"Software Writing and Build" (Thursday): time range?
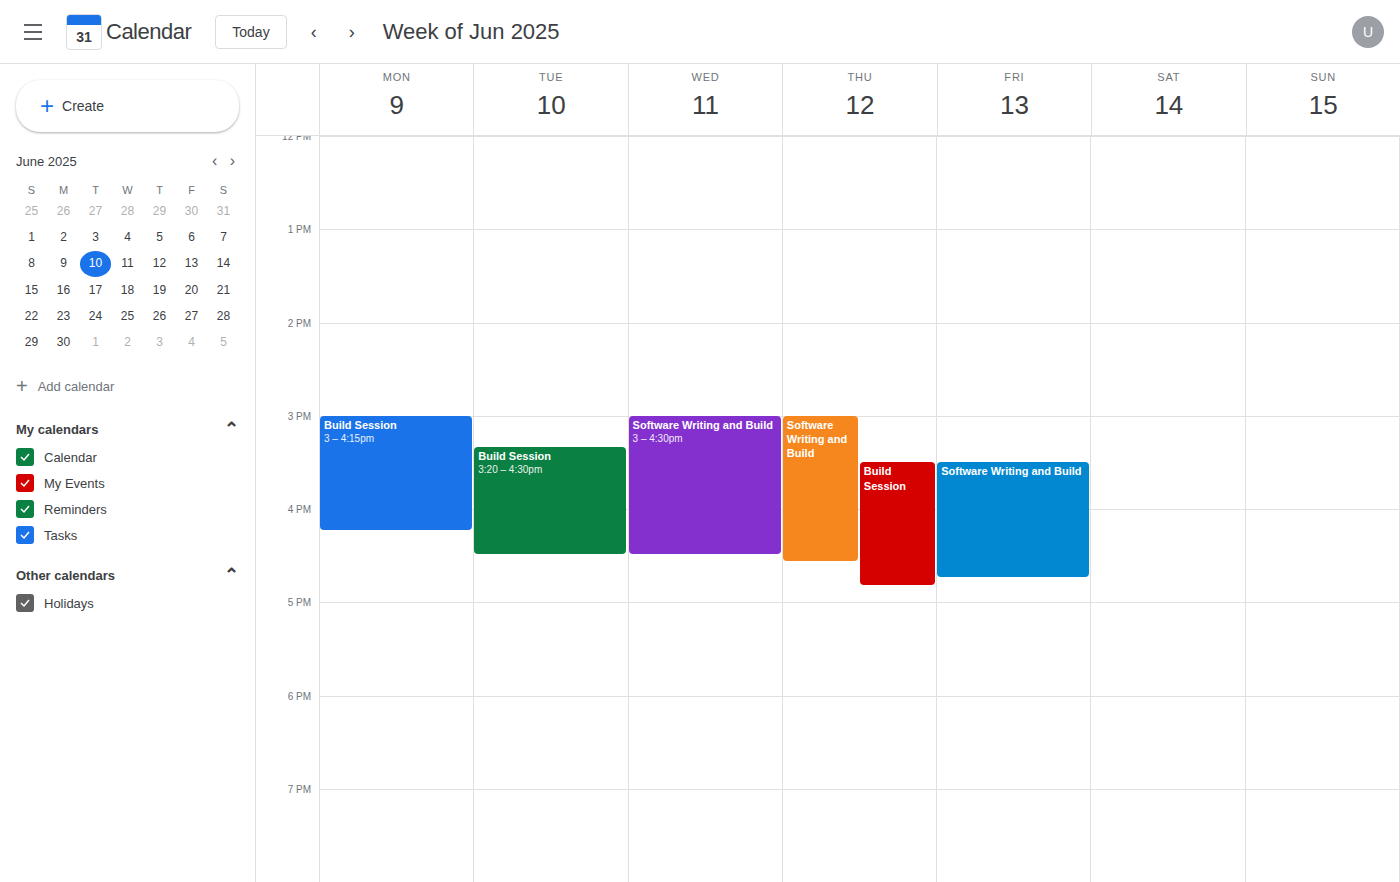
3:00 PM to 4:35 PM